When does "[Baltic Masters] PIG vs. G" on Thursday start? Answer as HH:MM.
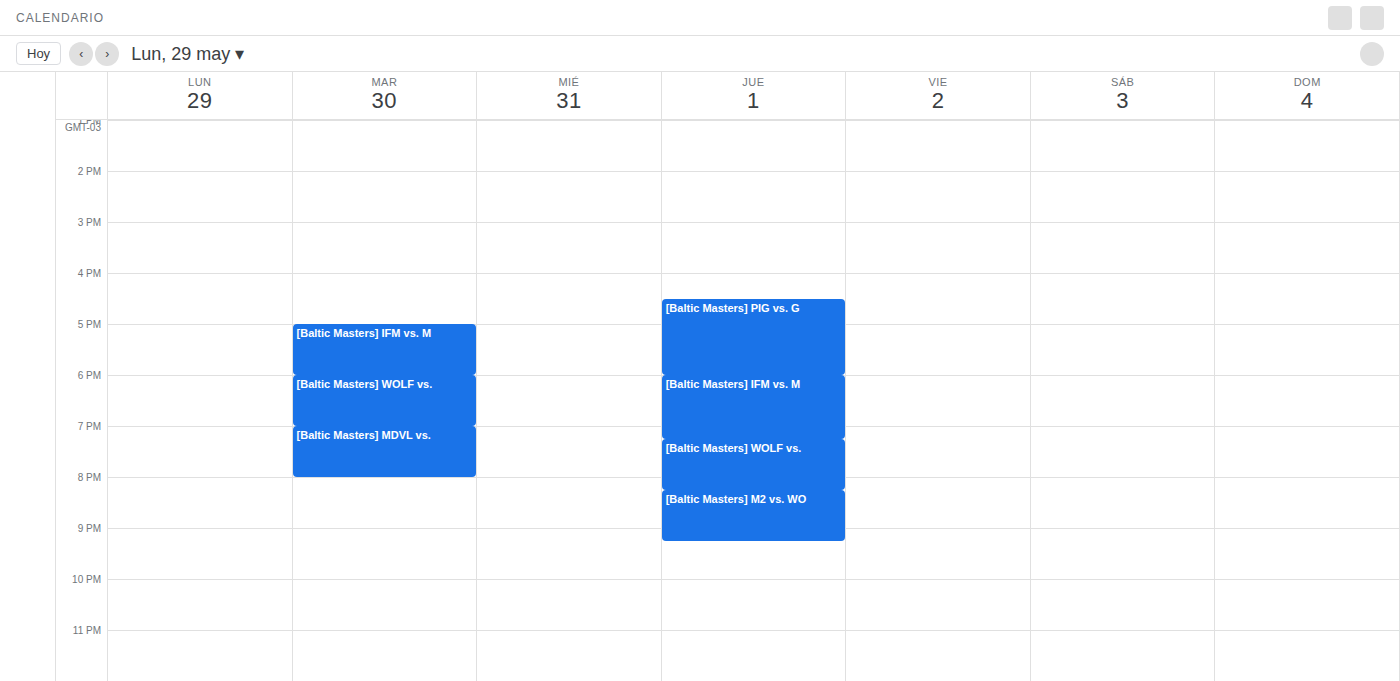
16:30